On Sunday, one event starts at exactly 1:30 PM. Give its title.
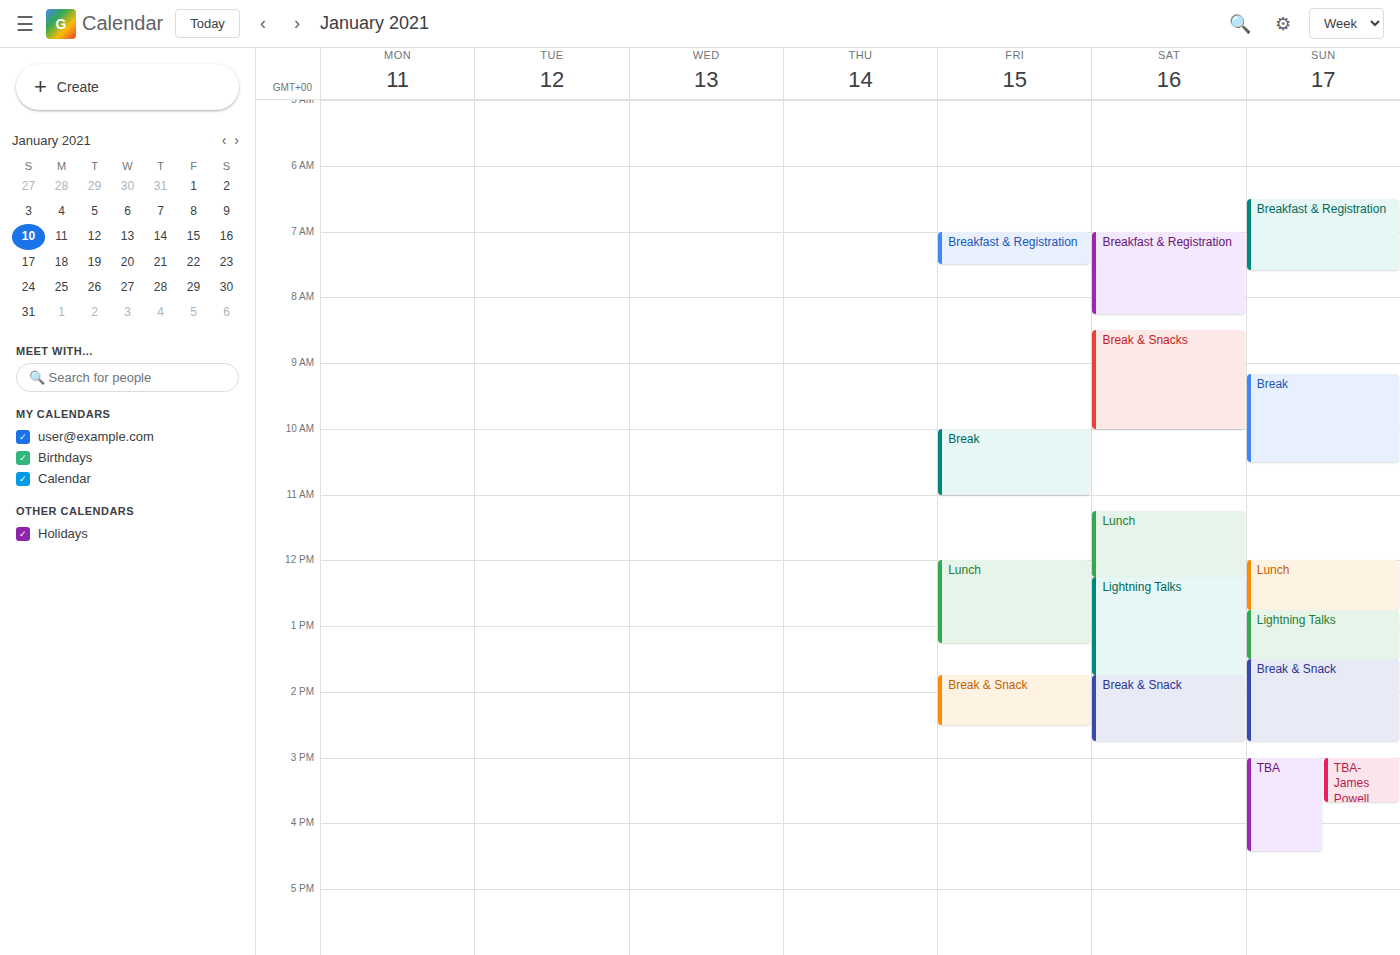
"Break & Snack"